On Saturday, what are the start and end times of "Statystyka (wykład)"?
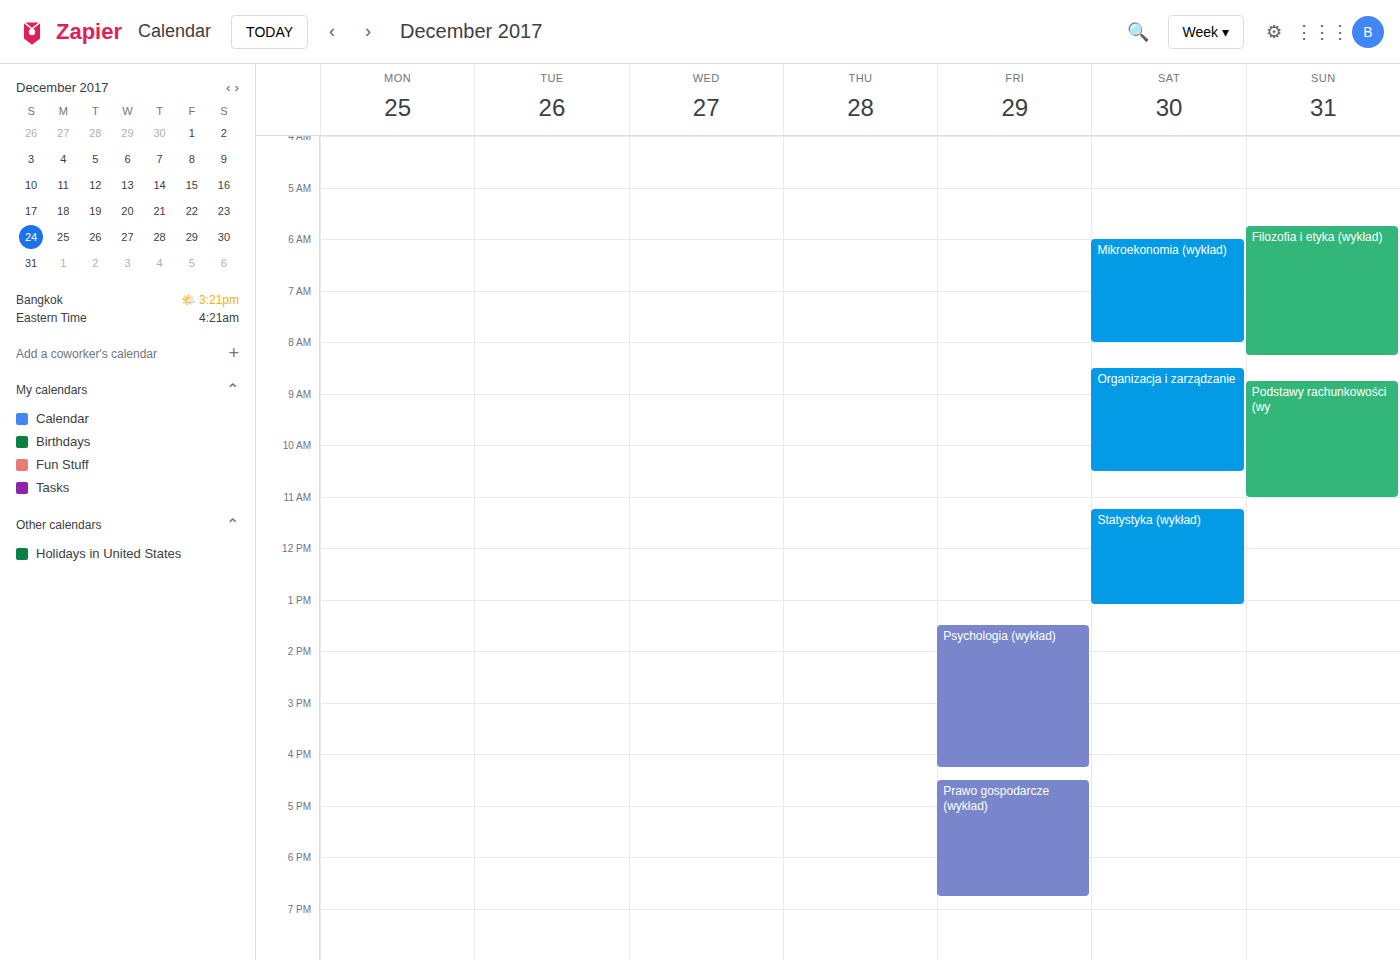
11:15 AM to 1:05 PM